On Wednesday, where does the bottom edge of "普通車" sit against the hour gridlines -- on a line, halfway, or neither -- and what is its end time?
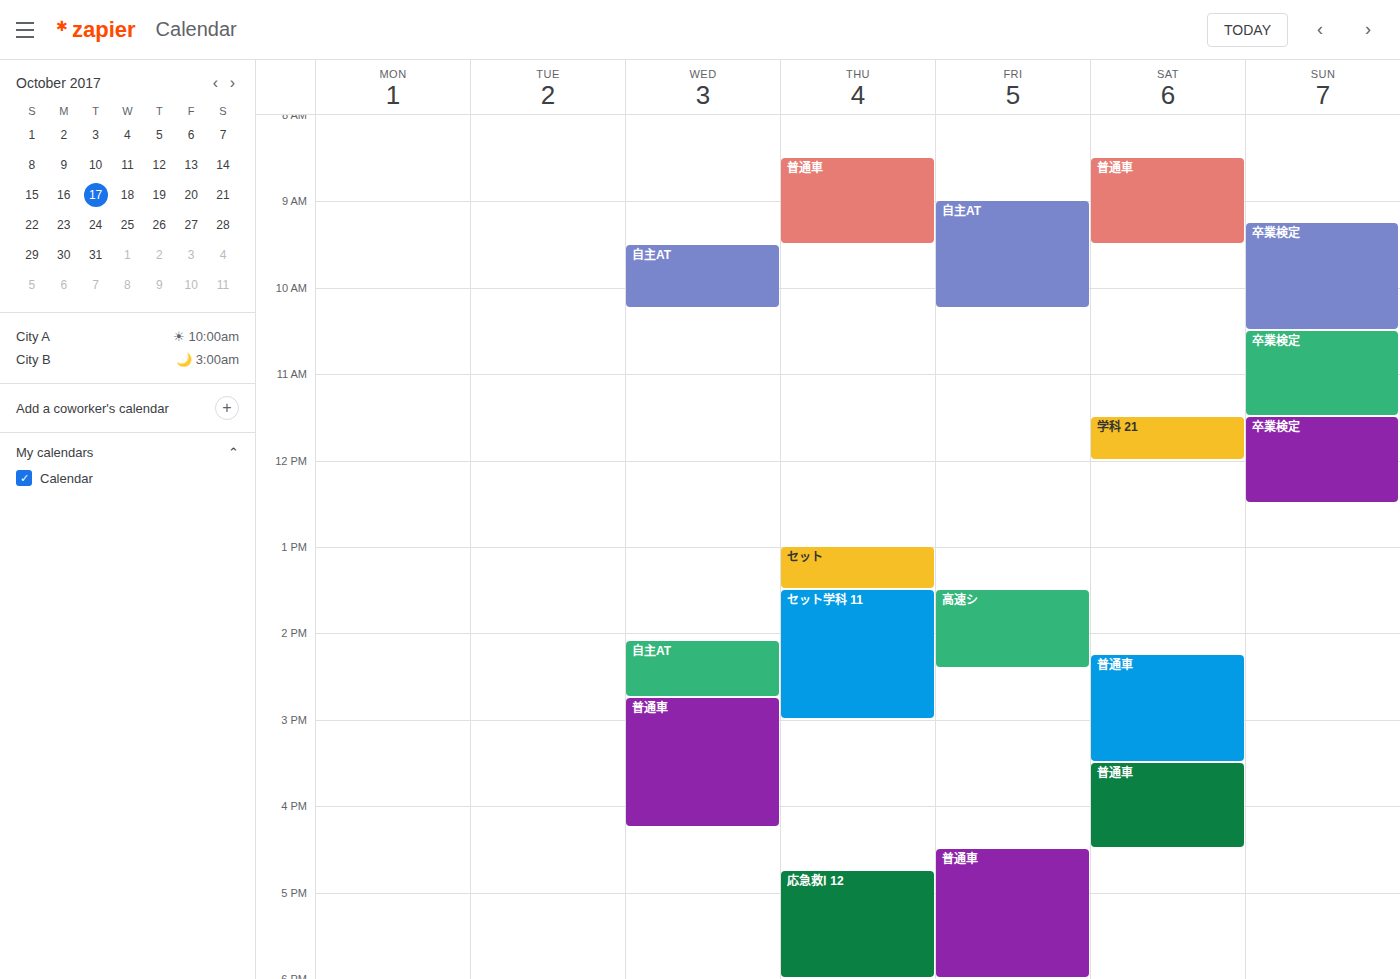
4:15 PM -- neither: a quarter of the way from the 4 PM line to the 5 PM line.